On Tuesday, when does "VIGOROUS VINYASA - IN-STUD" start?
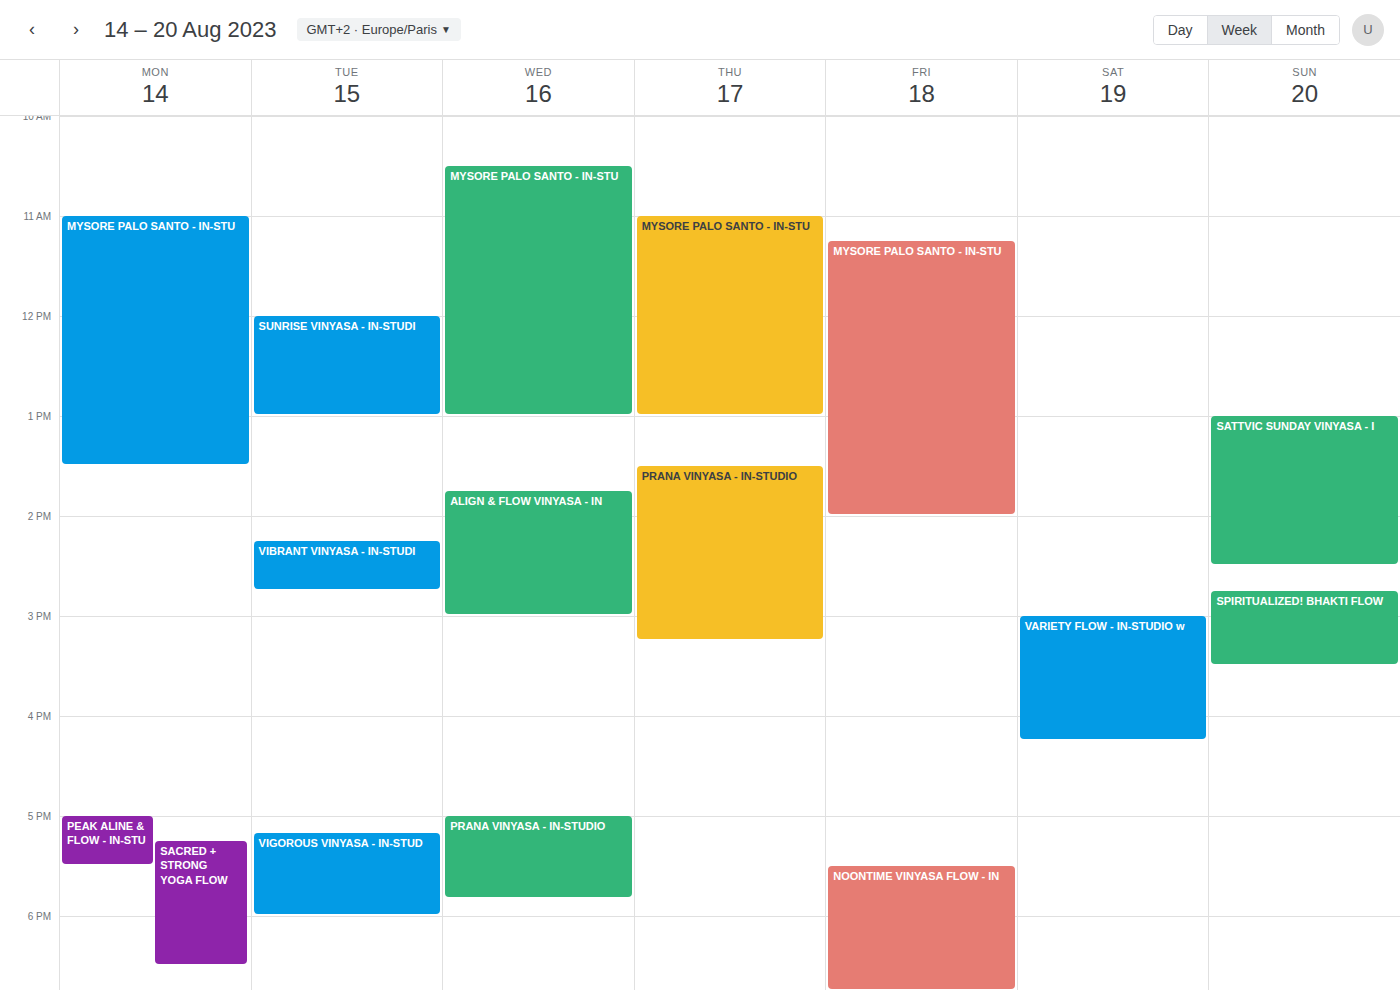
5:10 PM